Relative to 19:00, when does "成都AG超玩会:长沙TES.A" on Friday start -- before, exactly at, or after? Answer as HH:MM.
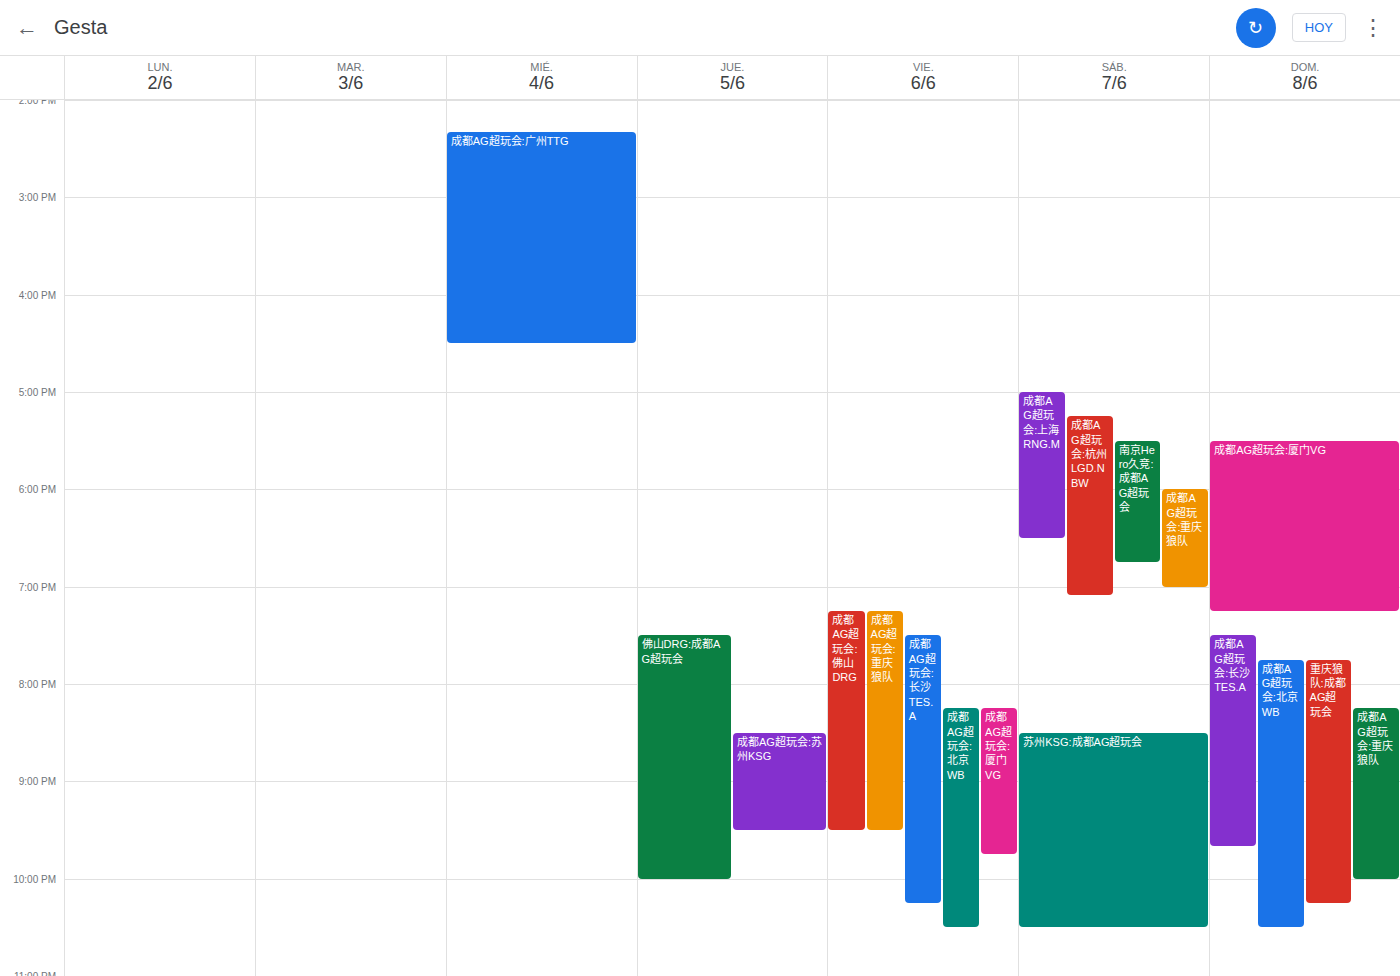
19:30 -- after 19:00, 30 minutes below the 19:00 line.